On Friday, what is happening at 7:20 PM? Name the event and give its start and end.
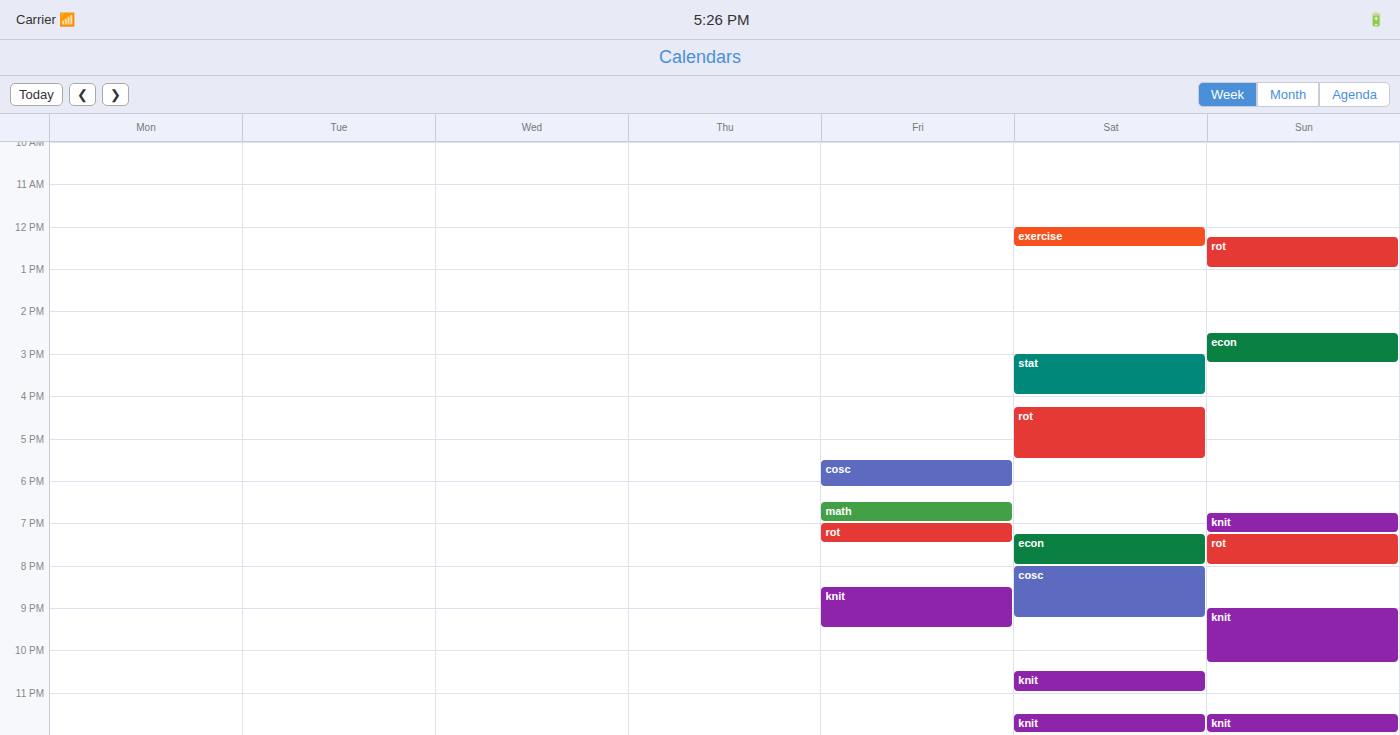
"rot", 7:00 PM to 7:30 PM